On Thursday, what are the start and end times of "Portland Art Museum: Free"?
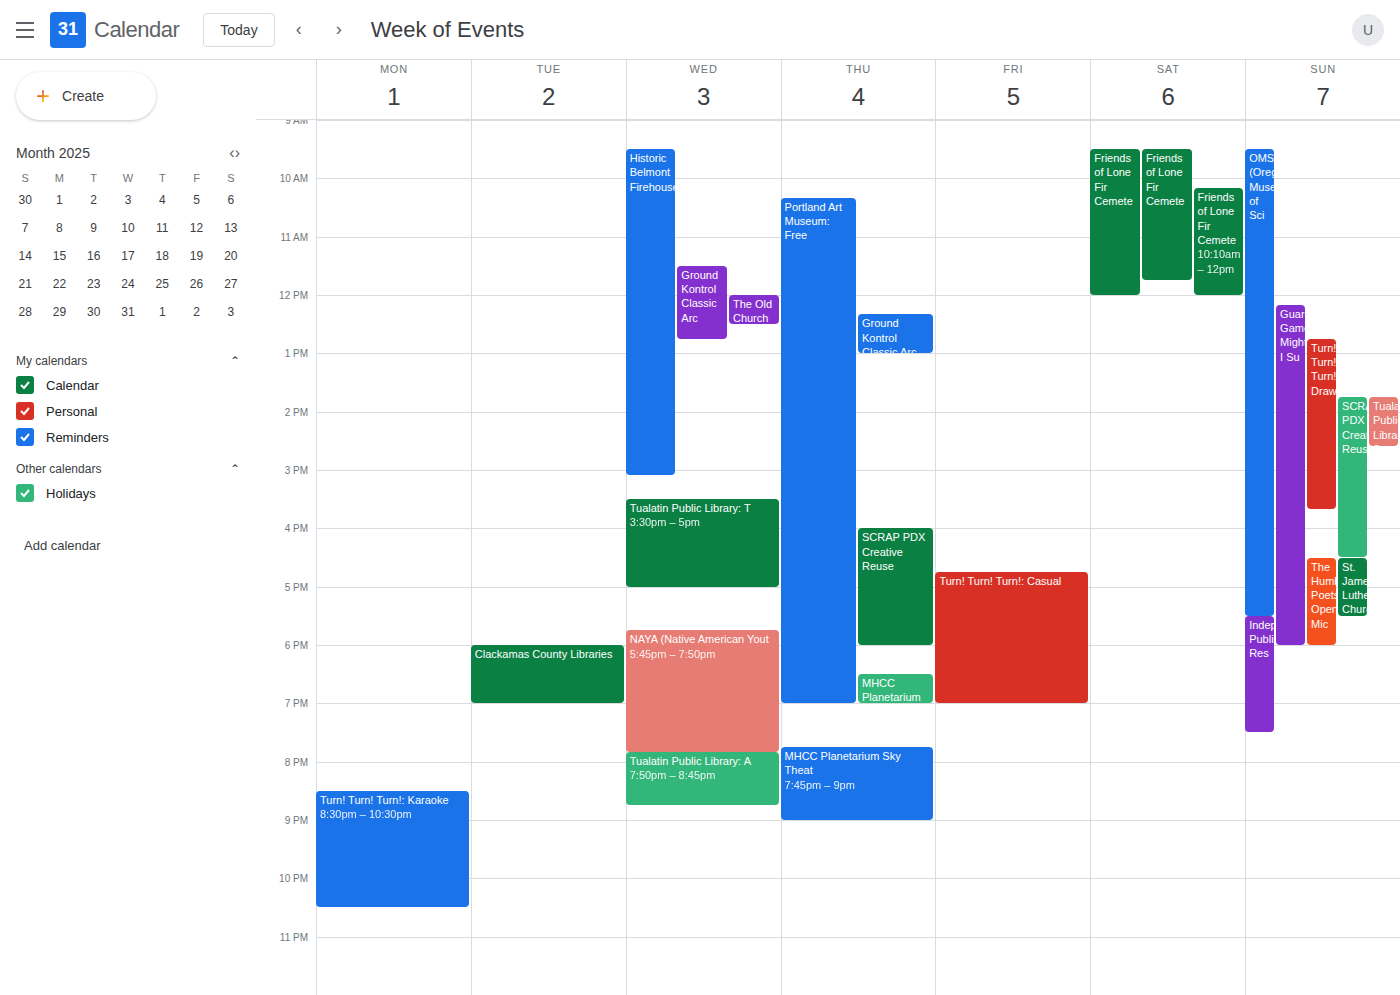
10:20 AM to 7:00 PM